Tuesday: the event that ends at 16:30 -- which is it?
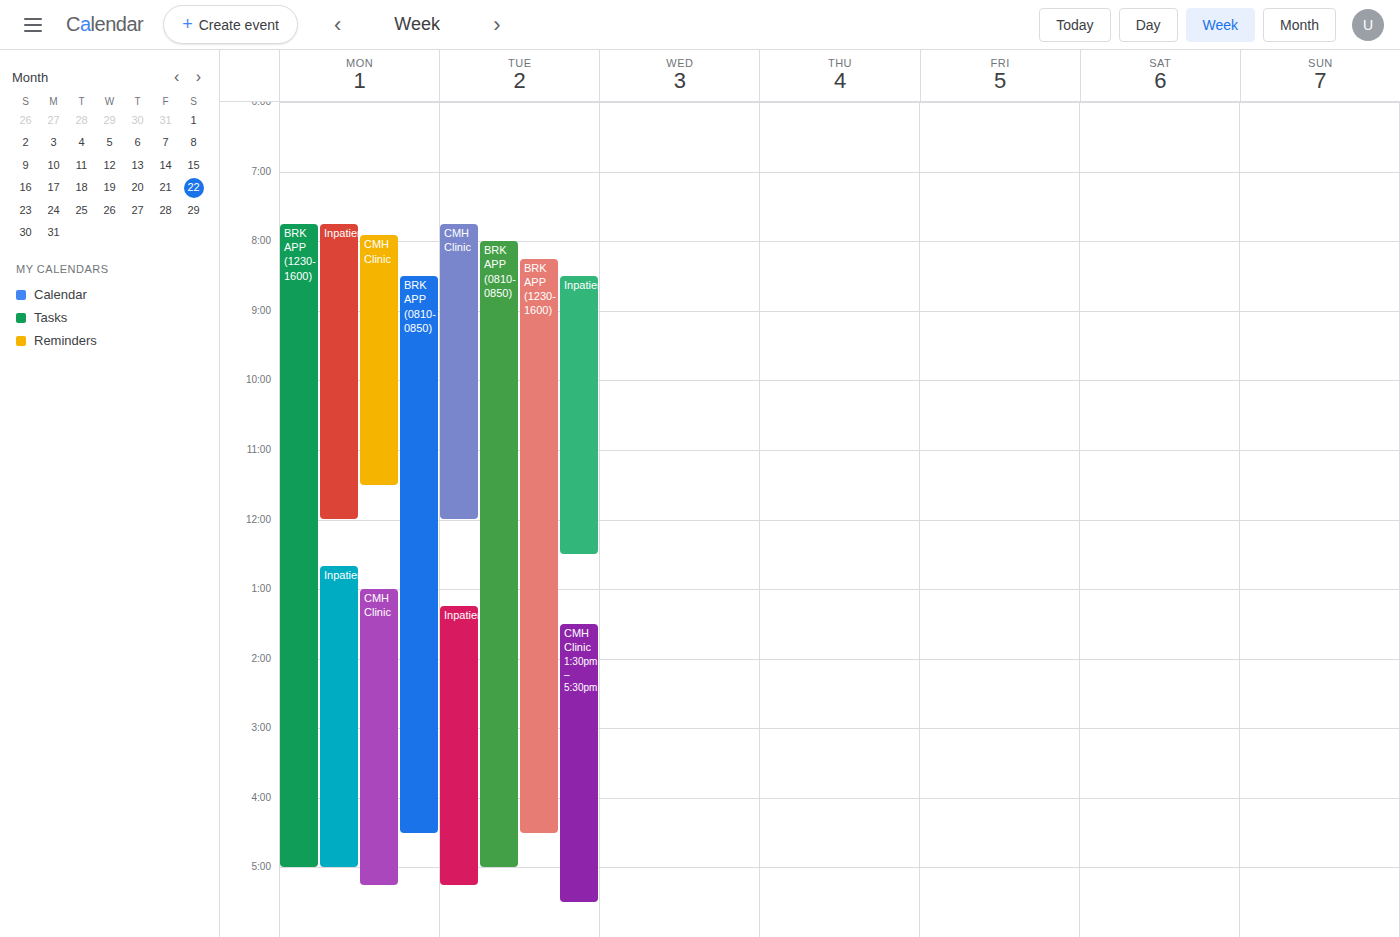
"BRK APP (1230-1600)"